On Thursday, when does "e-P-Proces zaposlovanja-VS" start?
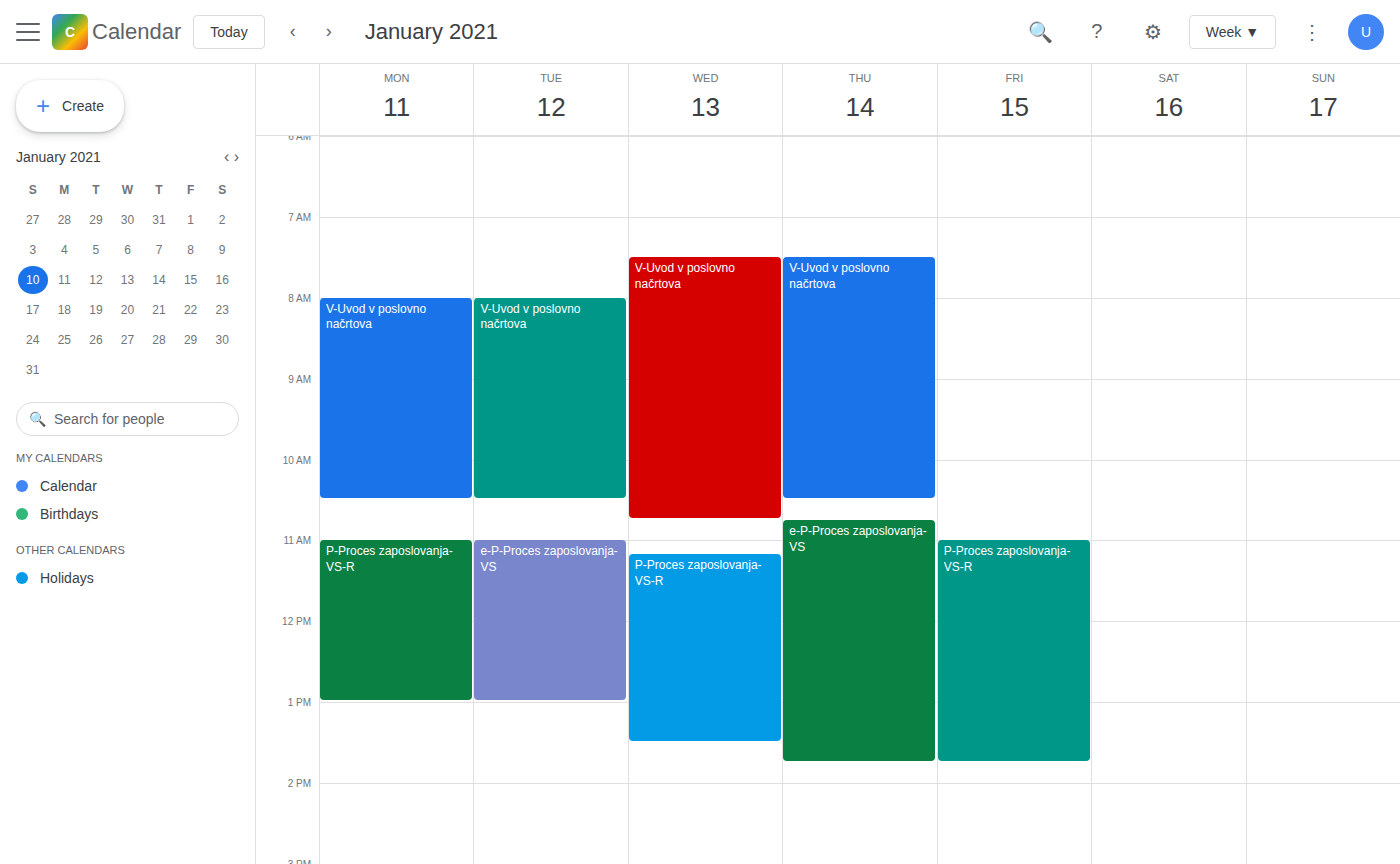
10:45 AM